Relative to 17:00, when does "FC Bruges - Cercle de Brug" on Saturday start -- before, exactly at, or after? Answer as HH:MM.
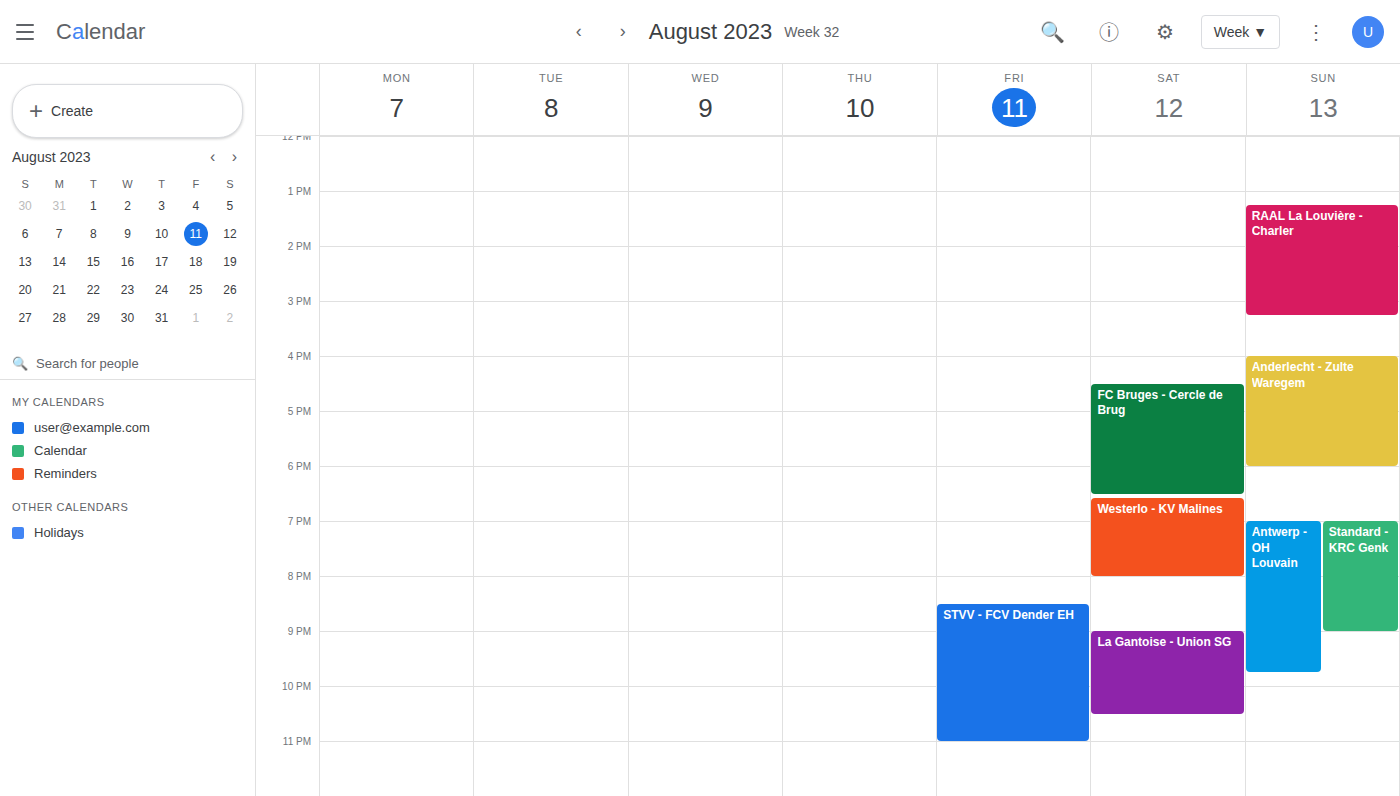
16:30 -- before 17:00, 30 minutes above the 17:00 line.